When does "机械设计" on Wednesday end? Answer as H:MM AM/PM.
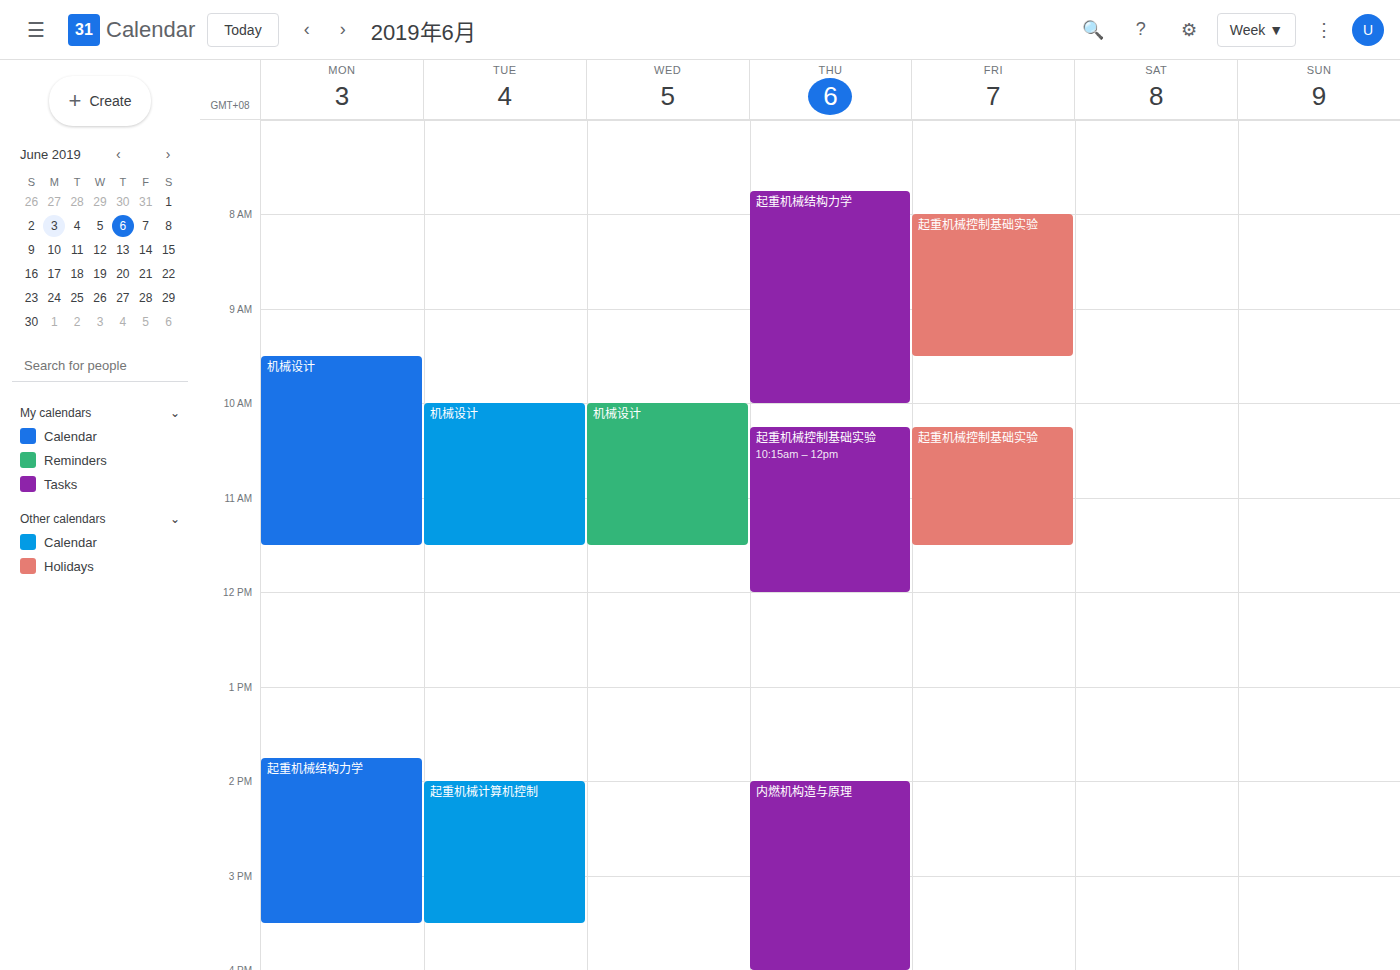
11:30 AM